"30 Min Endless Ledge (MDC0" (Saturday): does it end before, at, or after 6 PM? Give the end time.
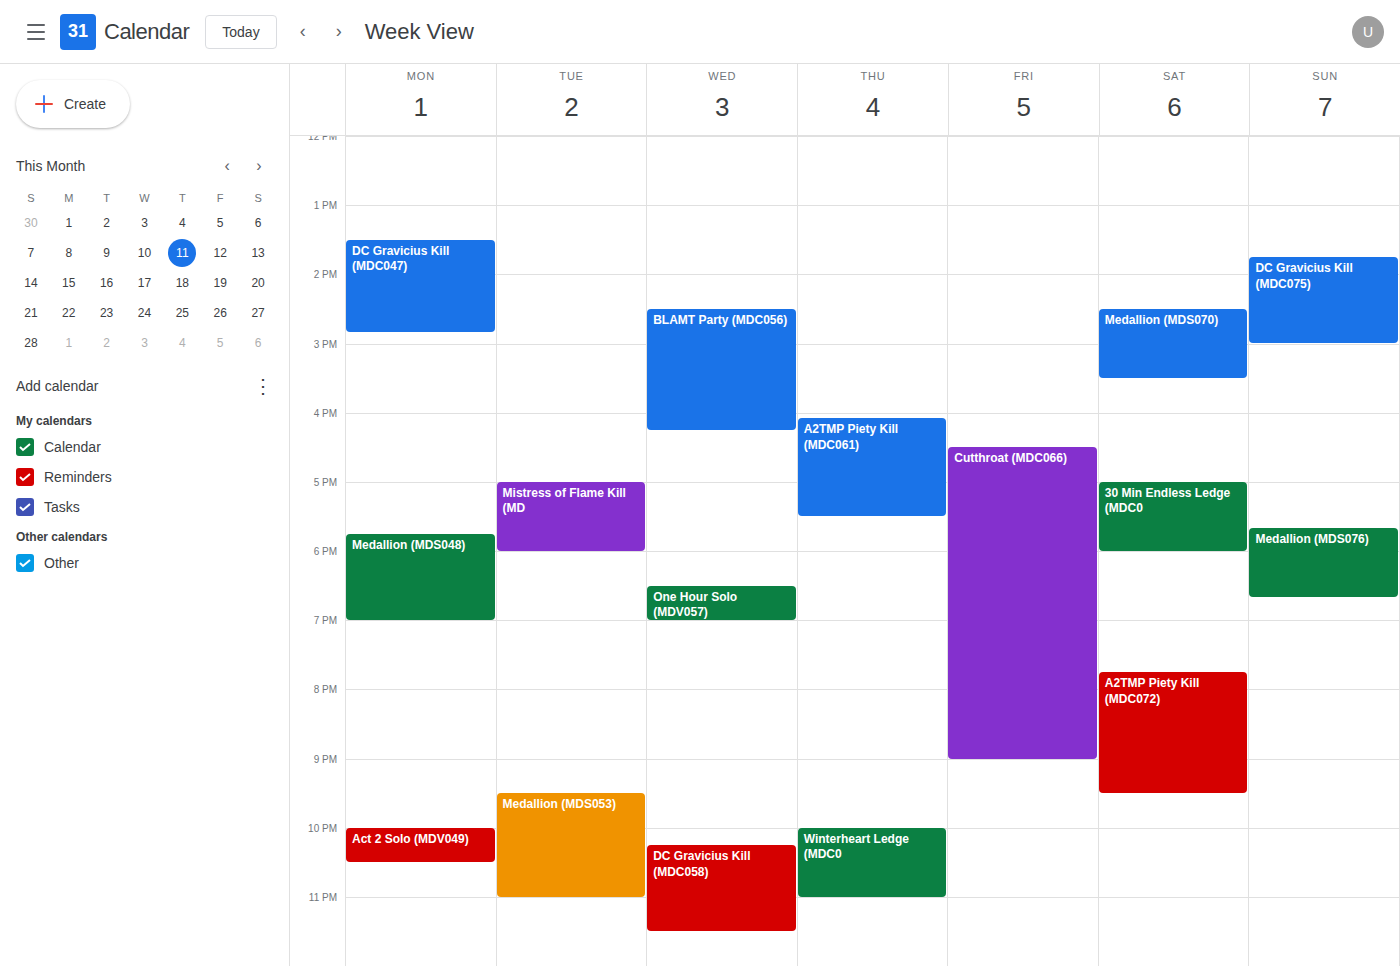
6:00 PM -- exactly at 6 PM, on the 6 PM line.